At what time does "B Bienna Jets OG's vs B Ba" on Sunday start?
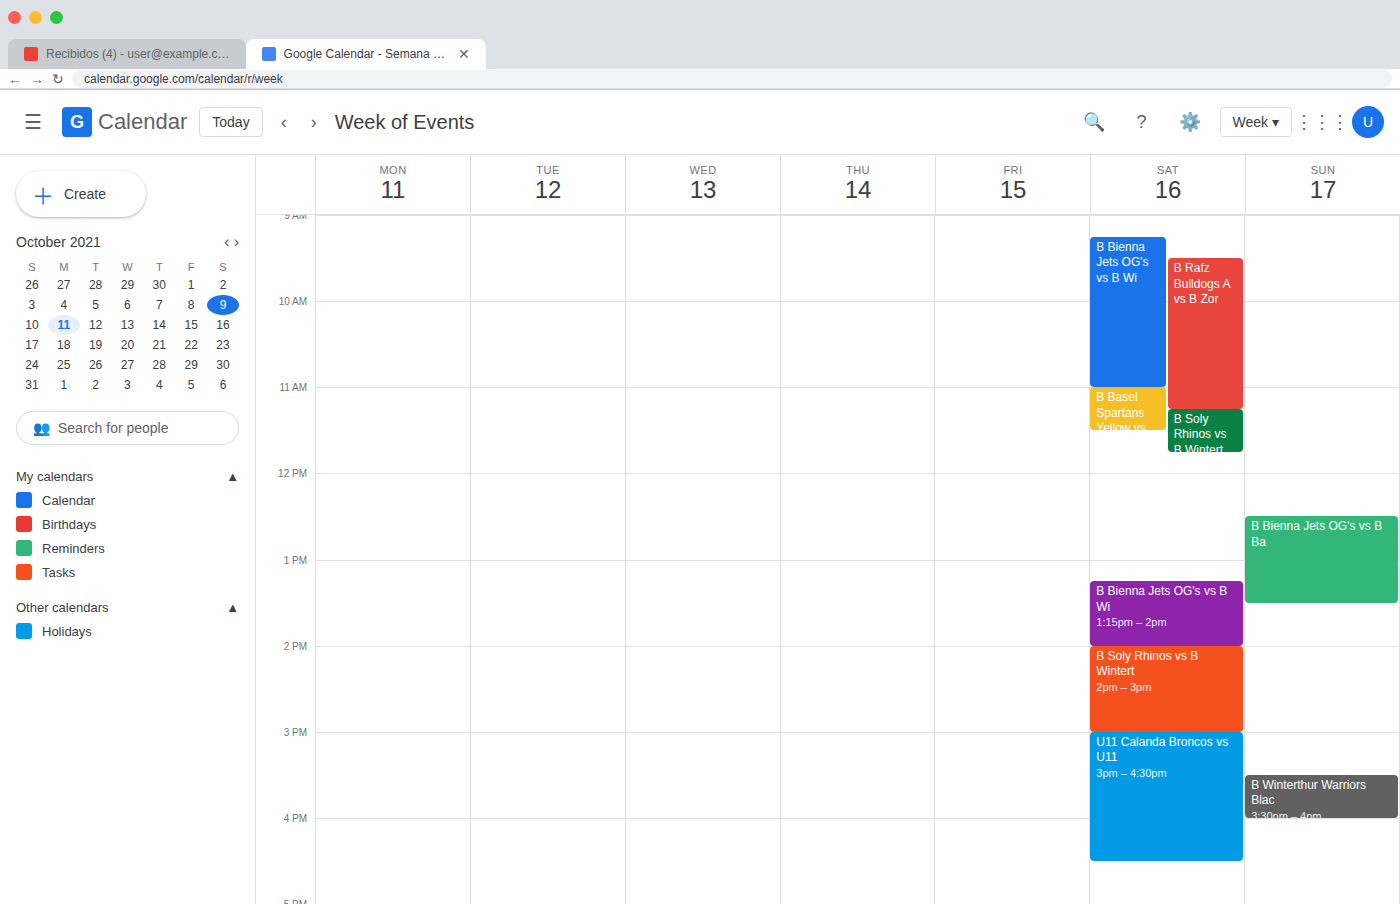
12:30 PM